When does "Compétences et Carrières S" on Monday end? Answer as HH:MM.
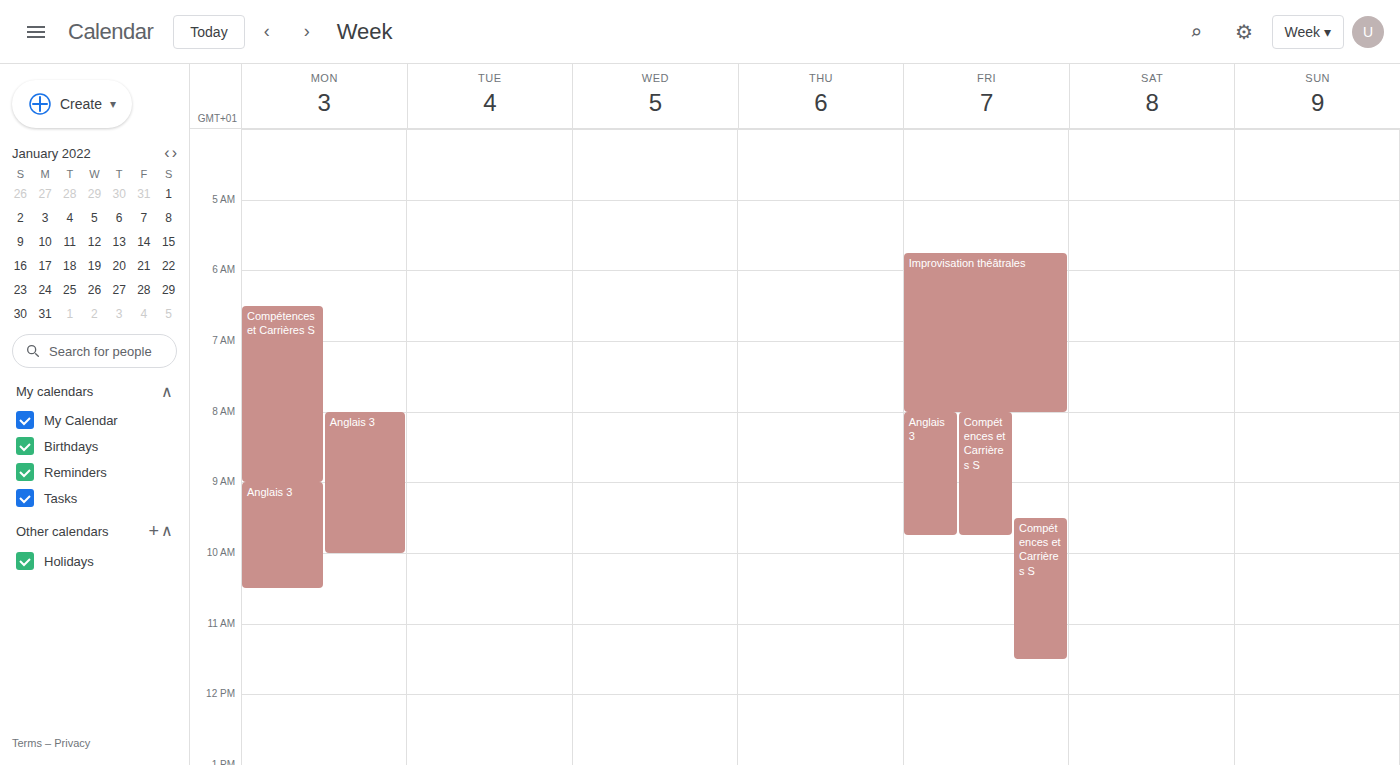
09:00